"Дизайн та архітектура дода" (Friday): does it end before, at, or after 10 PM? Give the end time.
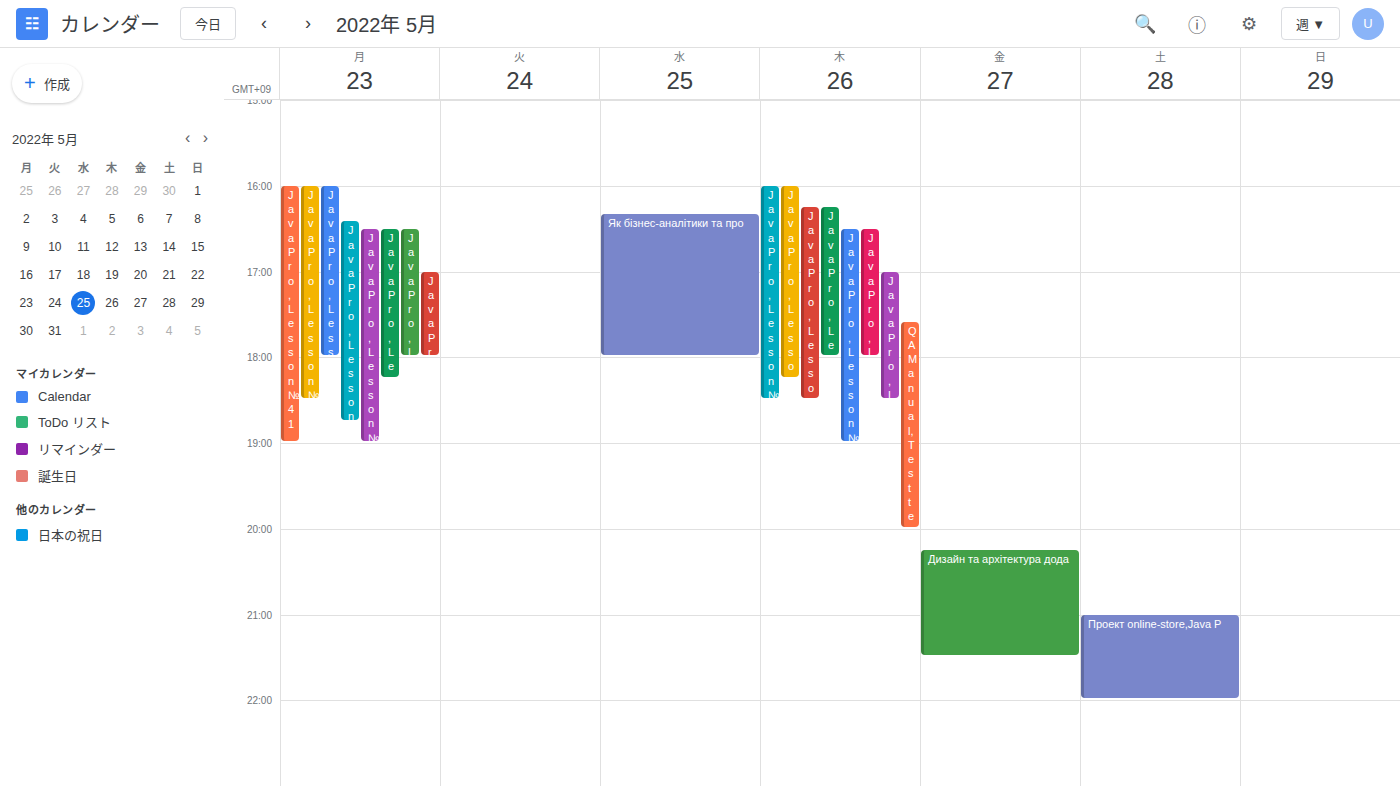
9:30 PM -- before 10 PM, 30 minutes above the 10 PM line.